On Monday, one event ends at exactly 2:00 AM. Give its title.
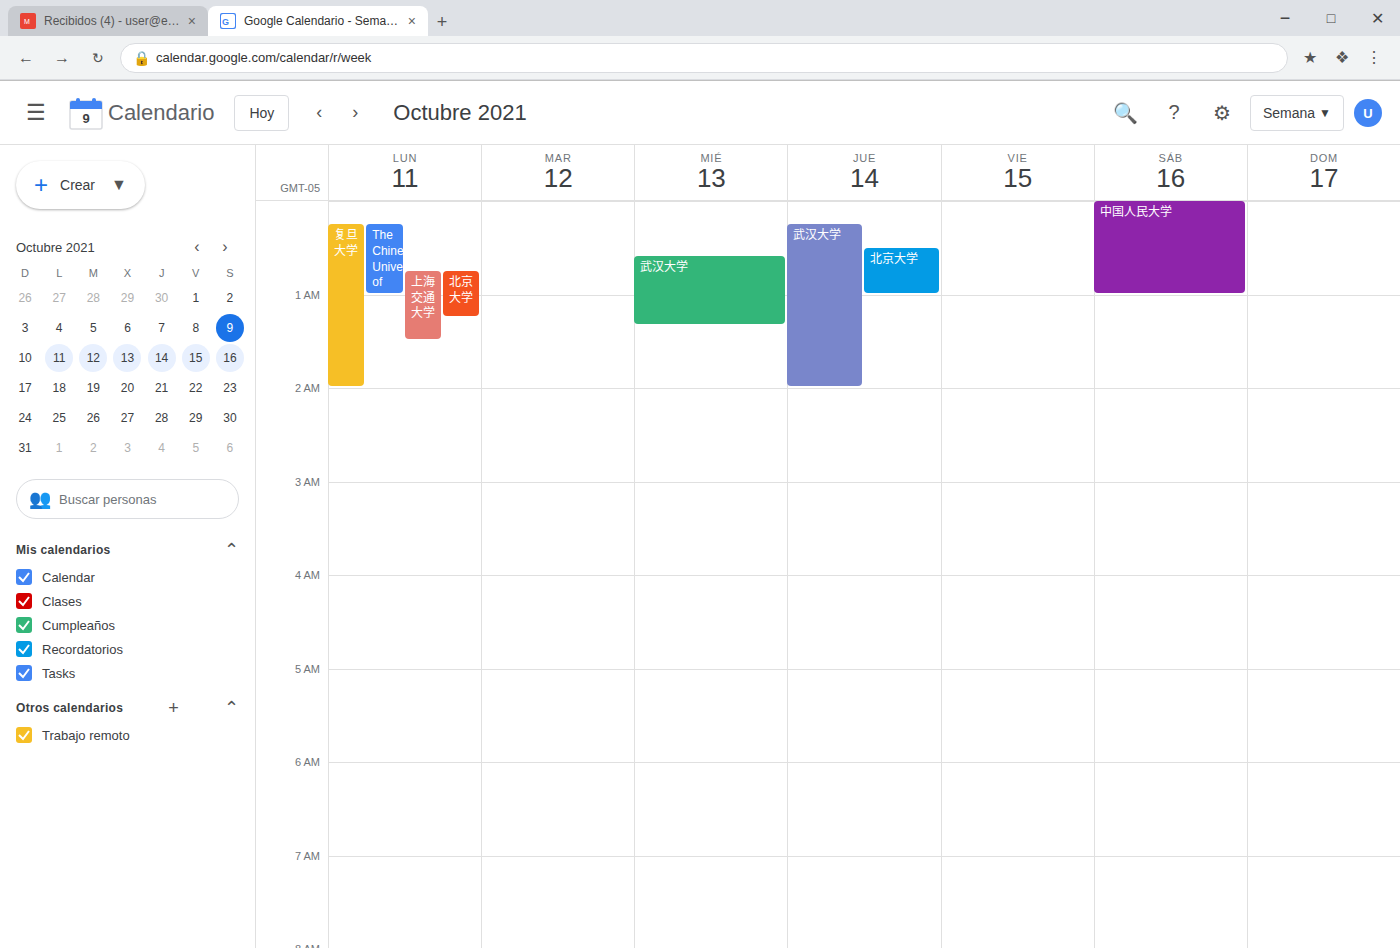
"复旦大学"